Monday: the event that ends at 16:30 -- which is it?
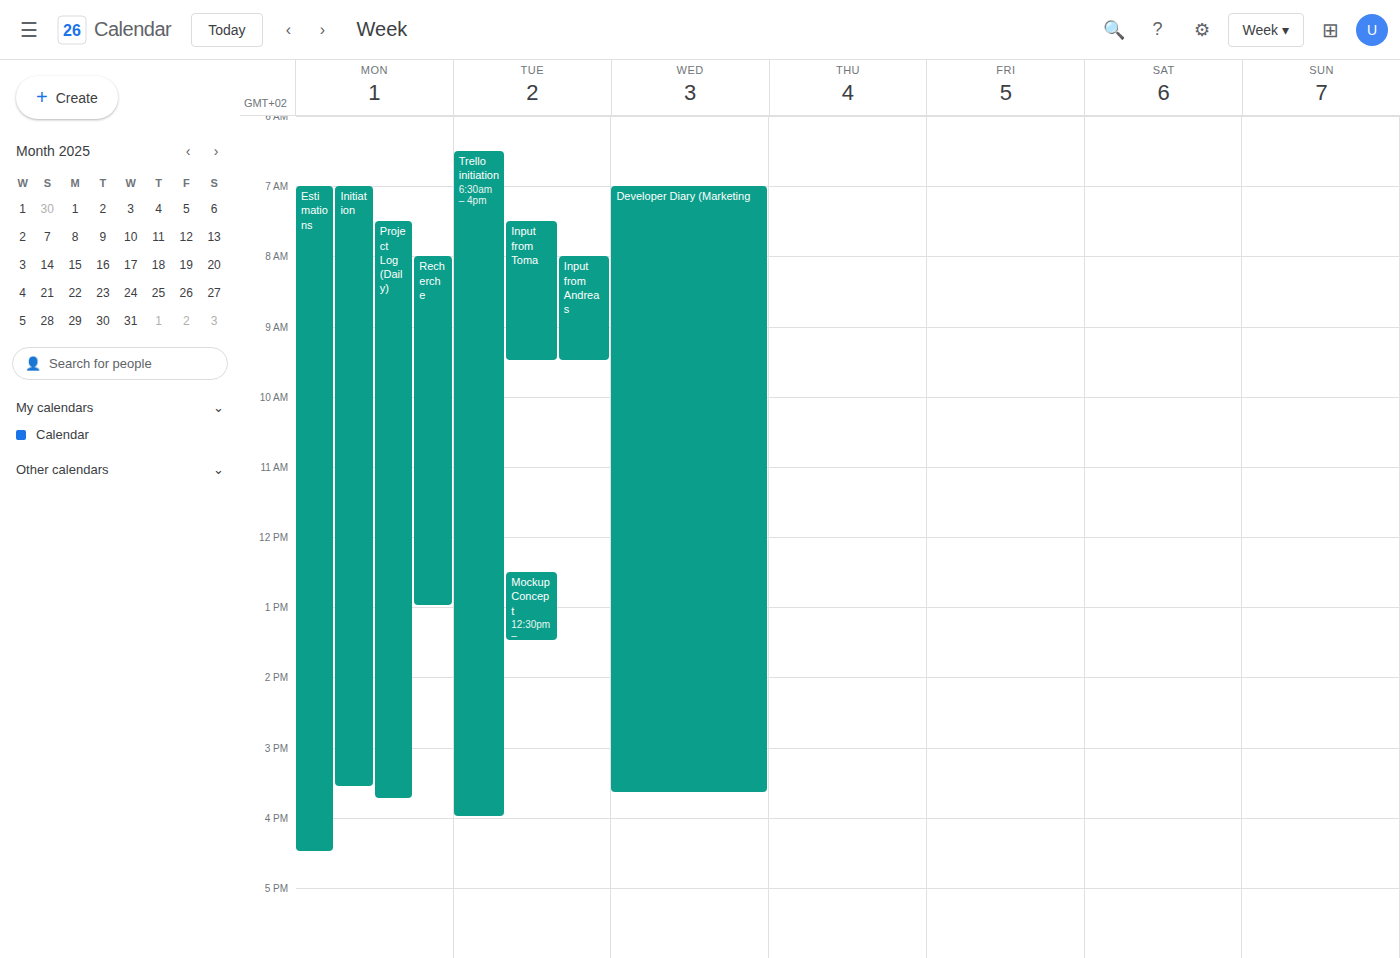
"Estimations"